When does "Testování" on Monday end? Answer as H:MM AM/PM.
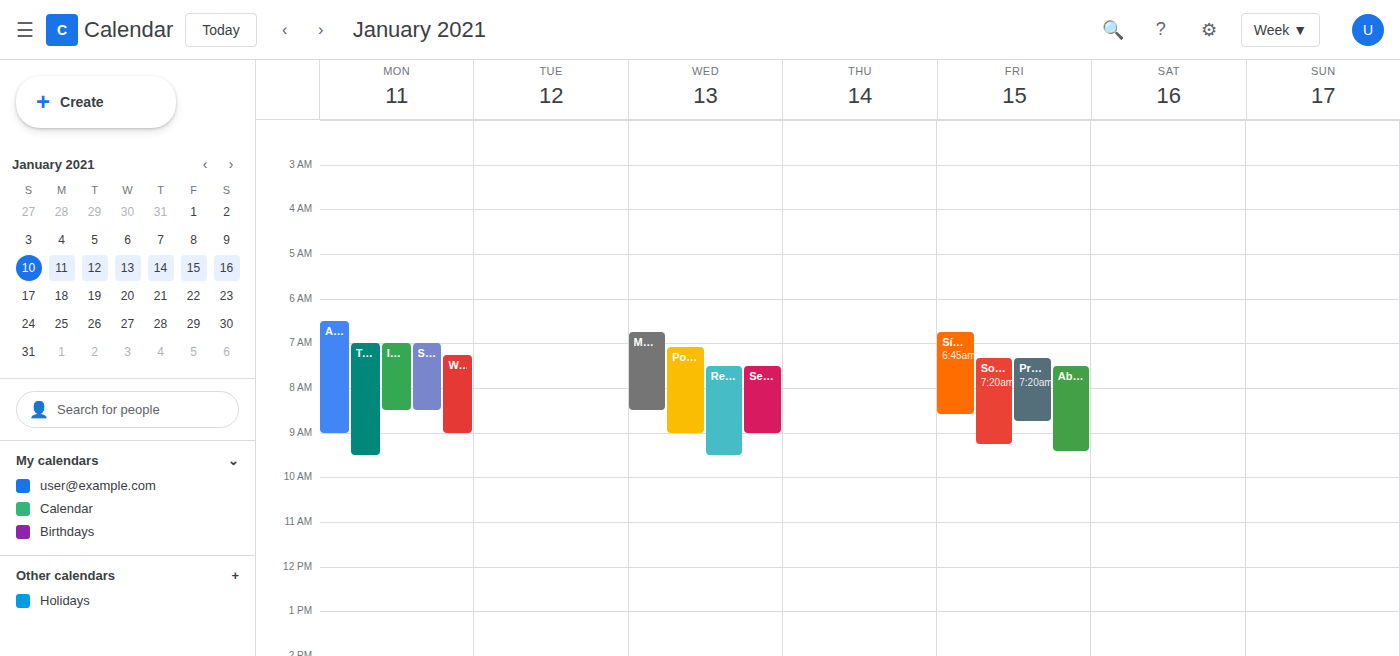
9:30 AM